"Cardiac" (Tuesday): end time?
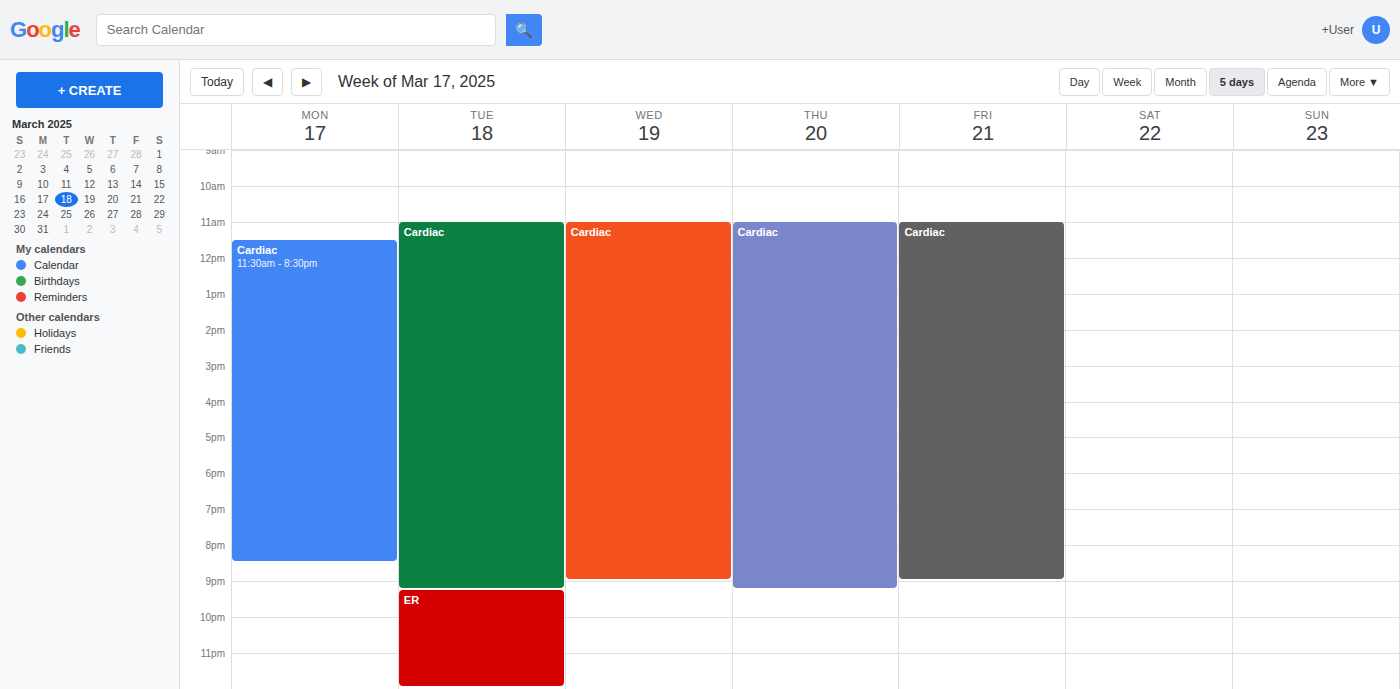
9:15 PM